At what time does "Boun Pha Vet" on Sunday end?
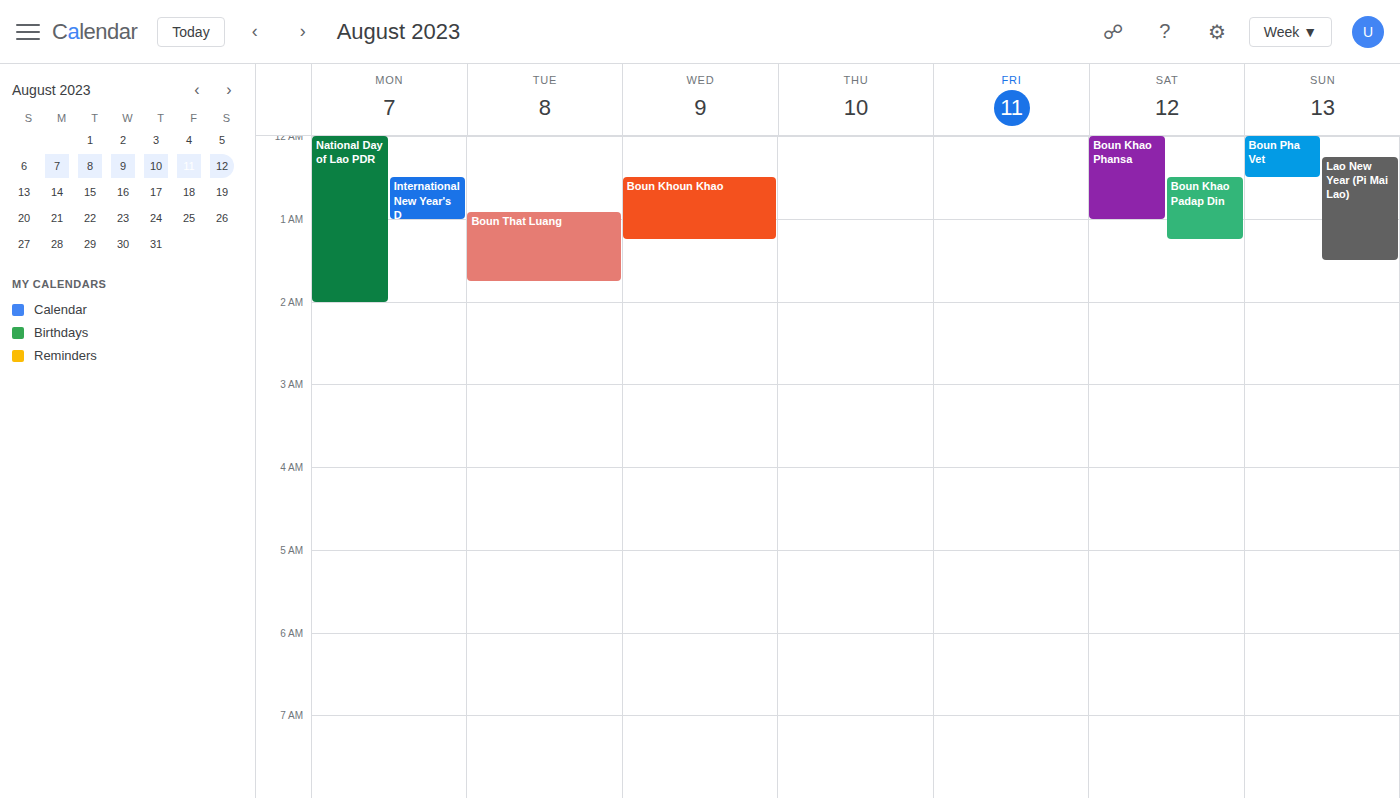
12:30 AM